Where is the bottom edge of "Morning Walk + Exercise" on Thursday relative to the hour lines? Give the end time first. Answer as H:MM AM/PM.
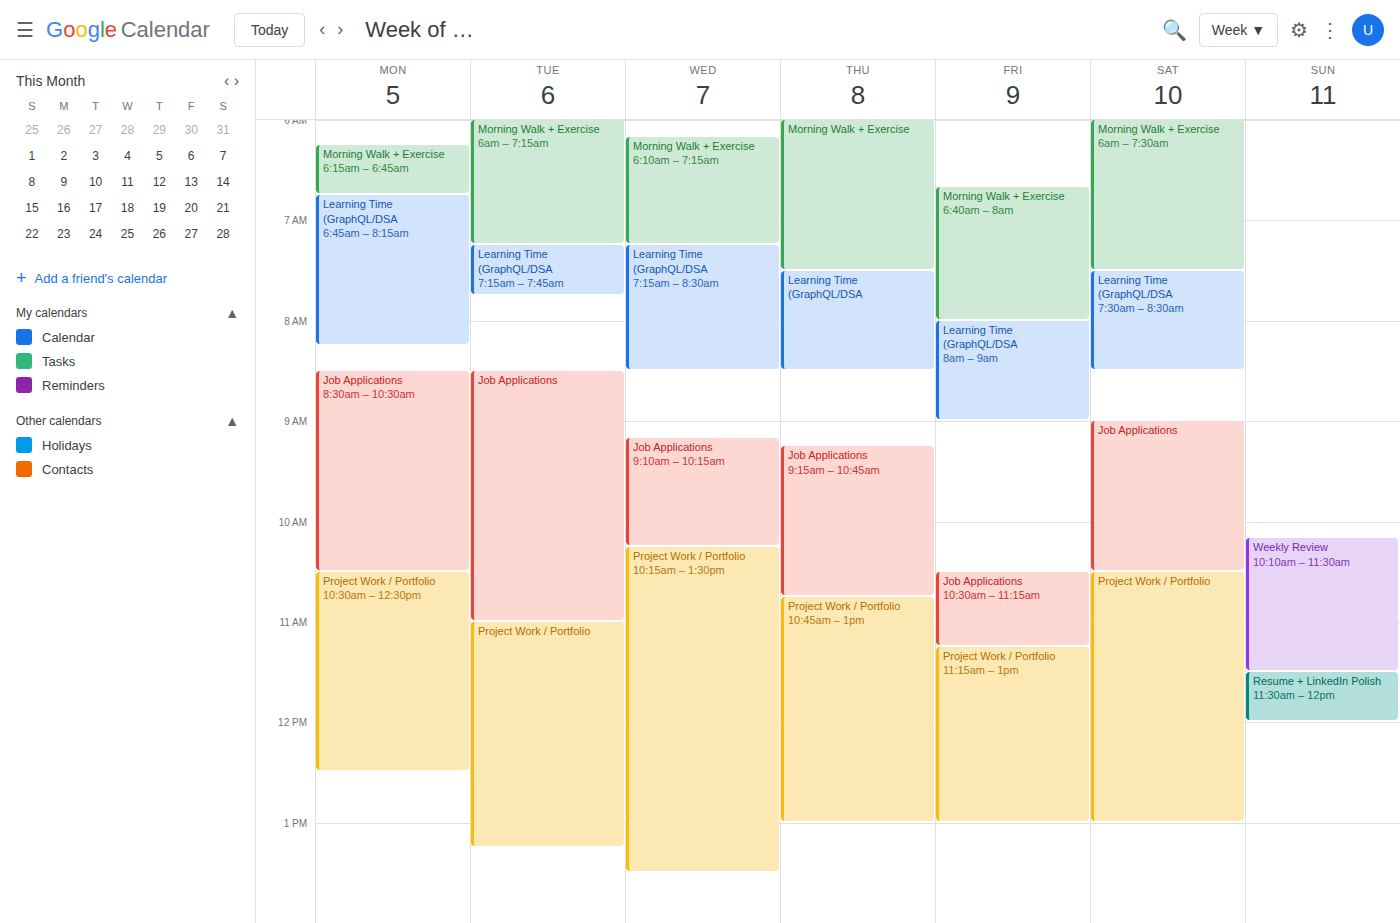
7:30 AM -- halfway between the 7 AM and 8 AM lines.